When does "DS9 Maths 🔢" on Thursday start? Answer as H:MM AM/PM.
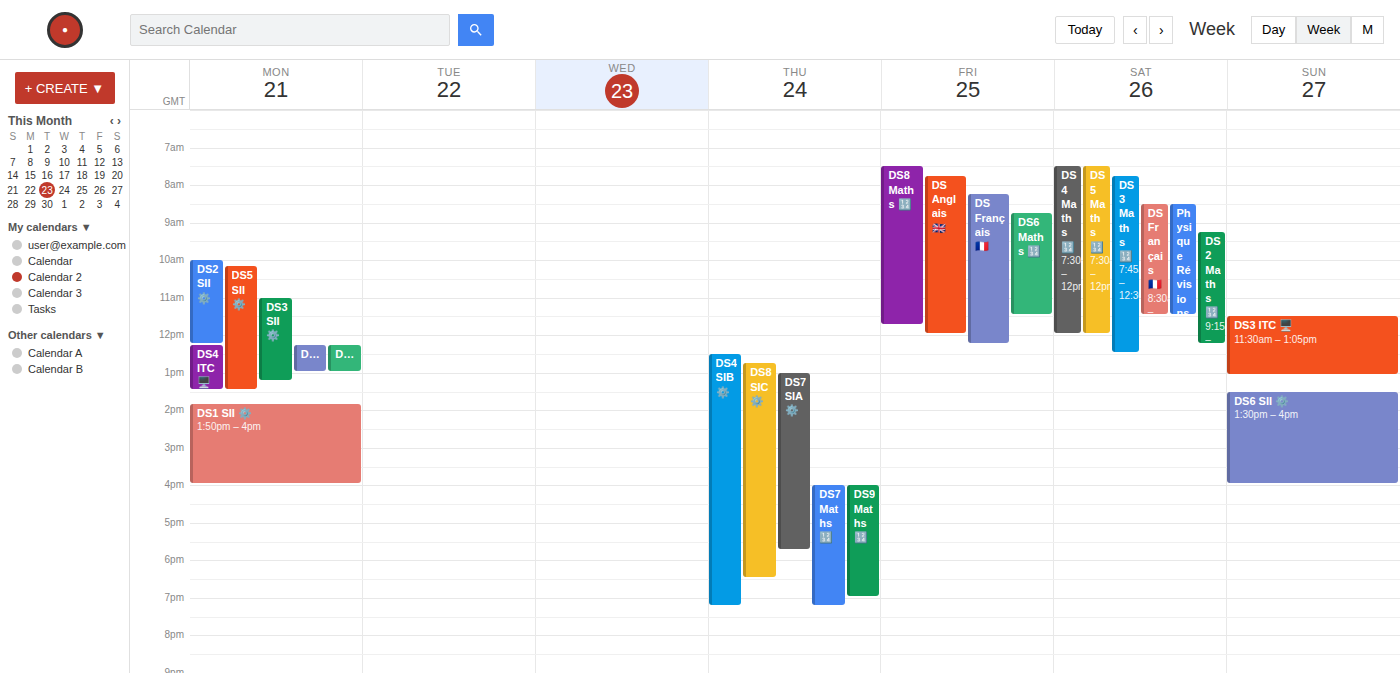
4:00 PM